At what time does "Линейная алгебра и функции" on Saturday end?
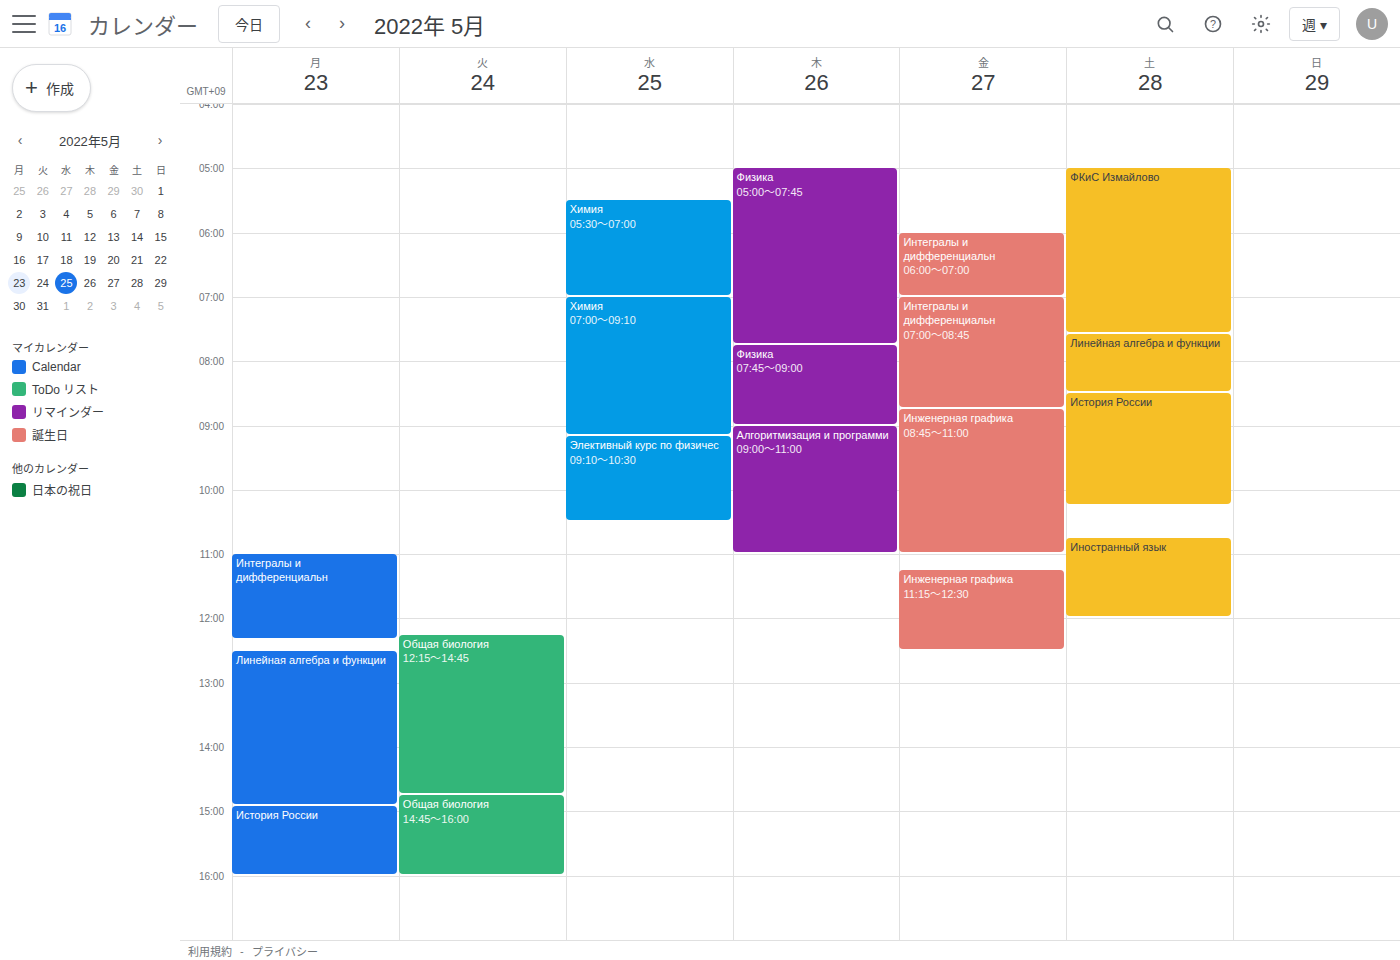
8:30 AM